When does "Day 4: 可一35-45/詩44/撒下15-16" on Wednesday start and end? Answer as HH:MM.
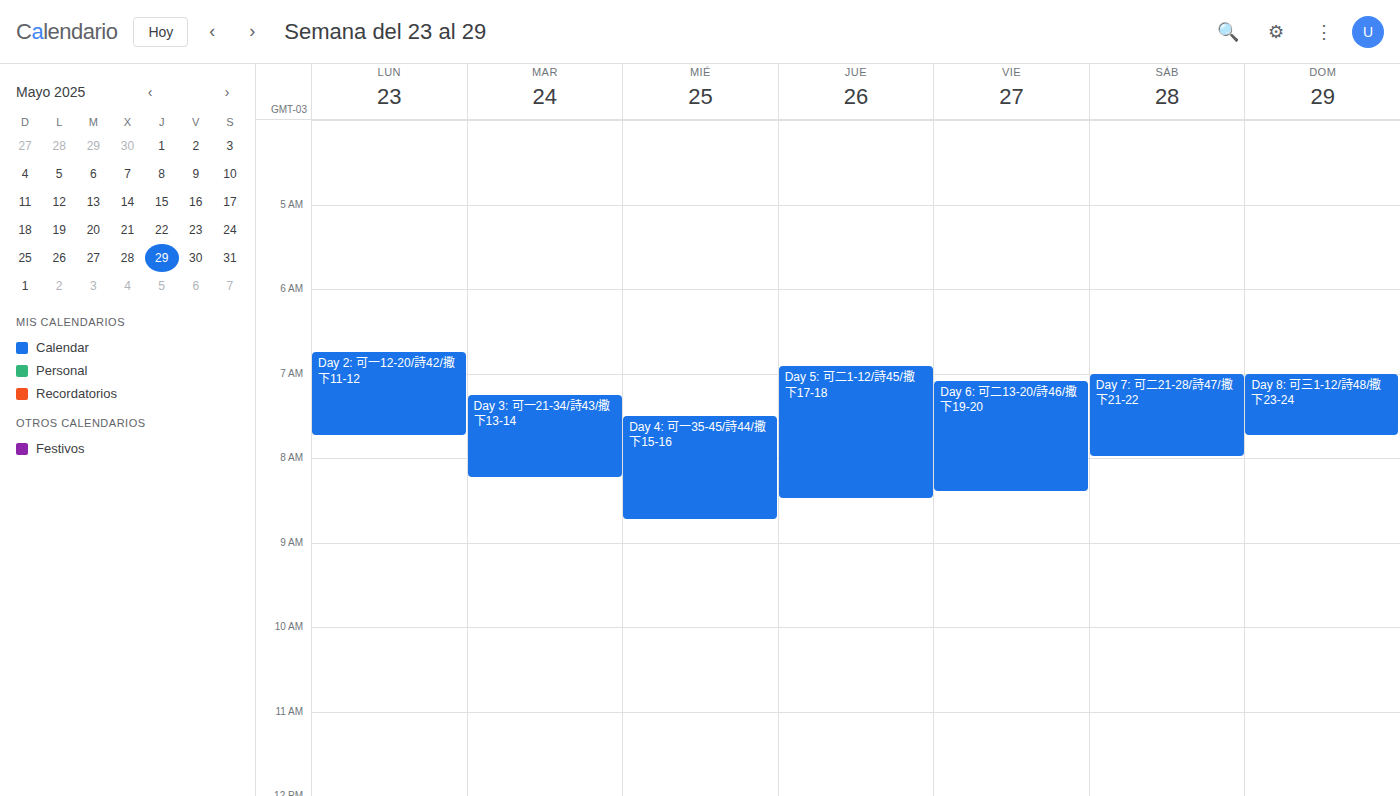
07:30 to 08:45